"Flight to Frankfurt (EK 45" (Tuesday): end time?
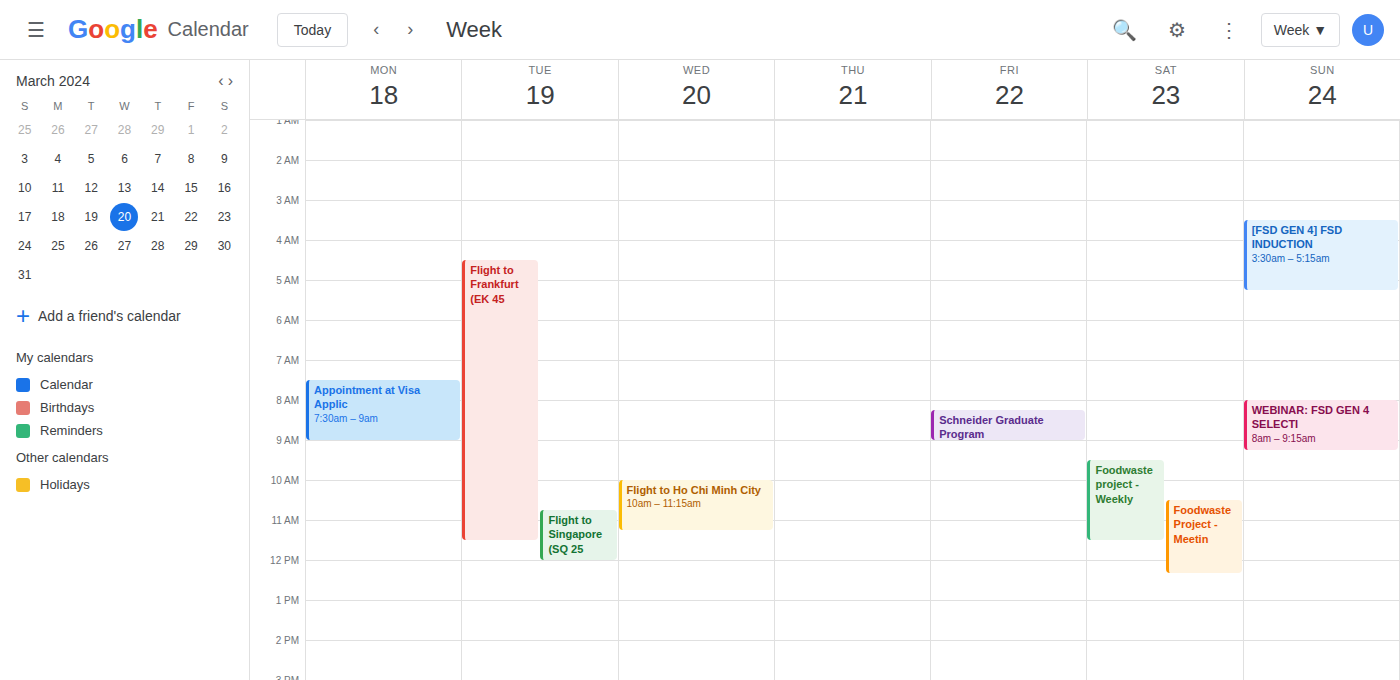
11:30 AM